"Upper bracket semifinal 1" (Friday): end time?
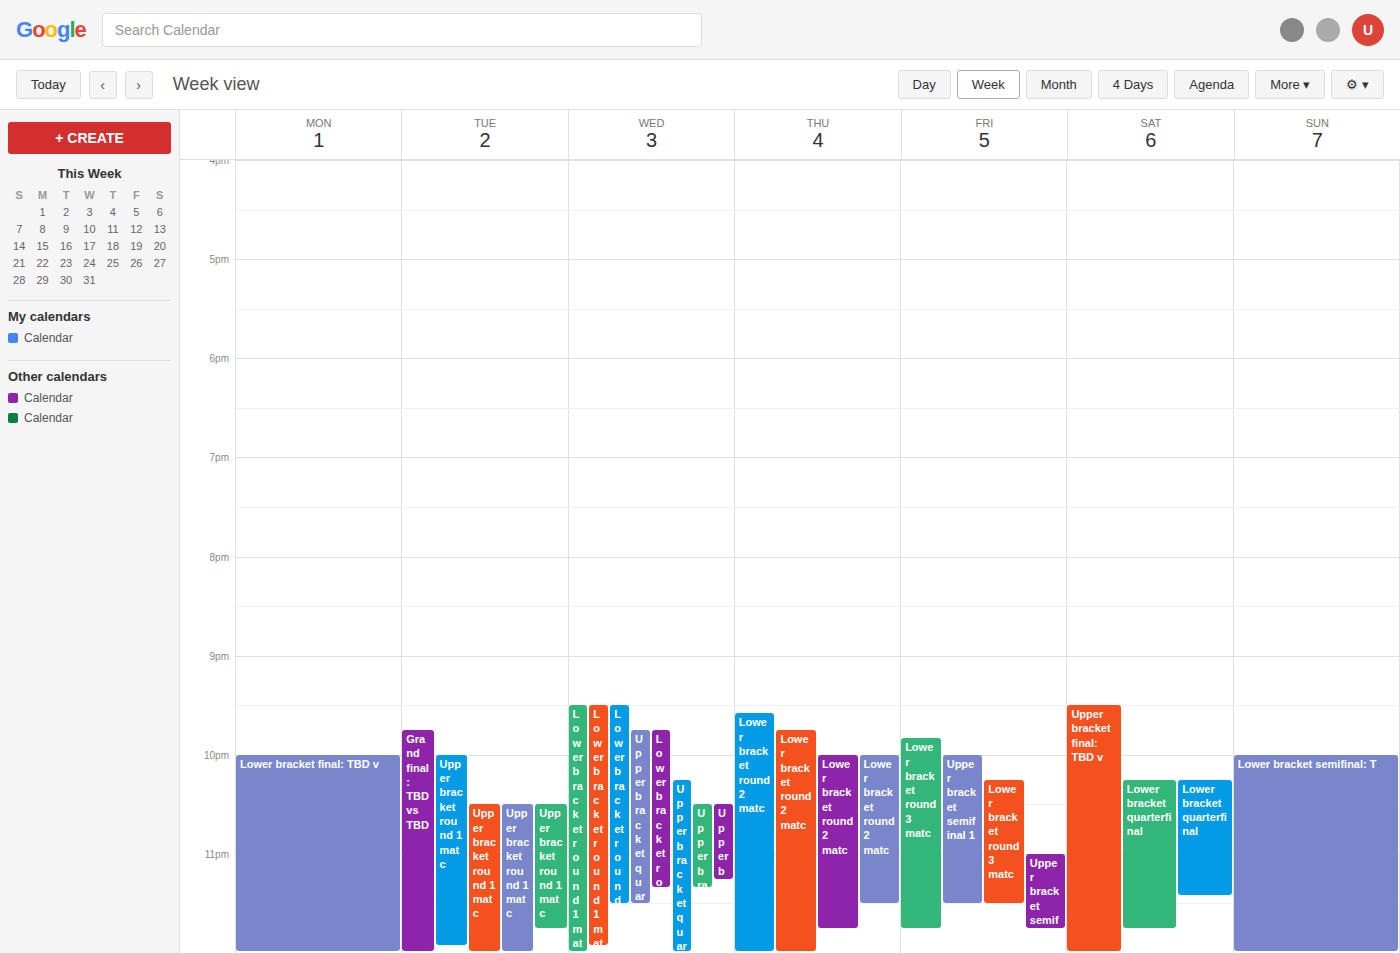
11:30 PM